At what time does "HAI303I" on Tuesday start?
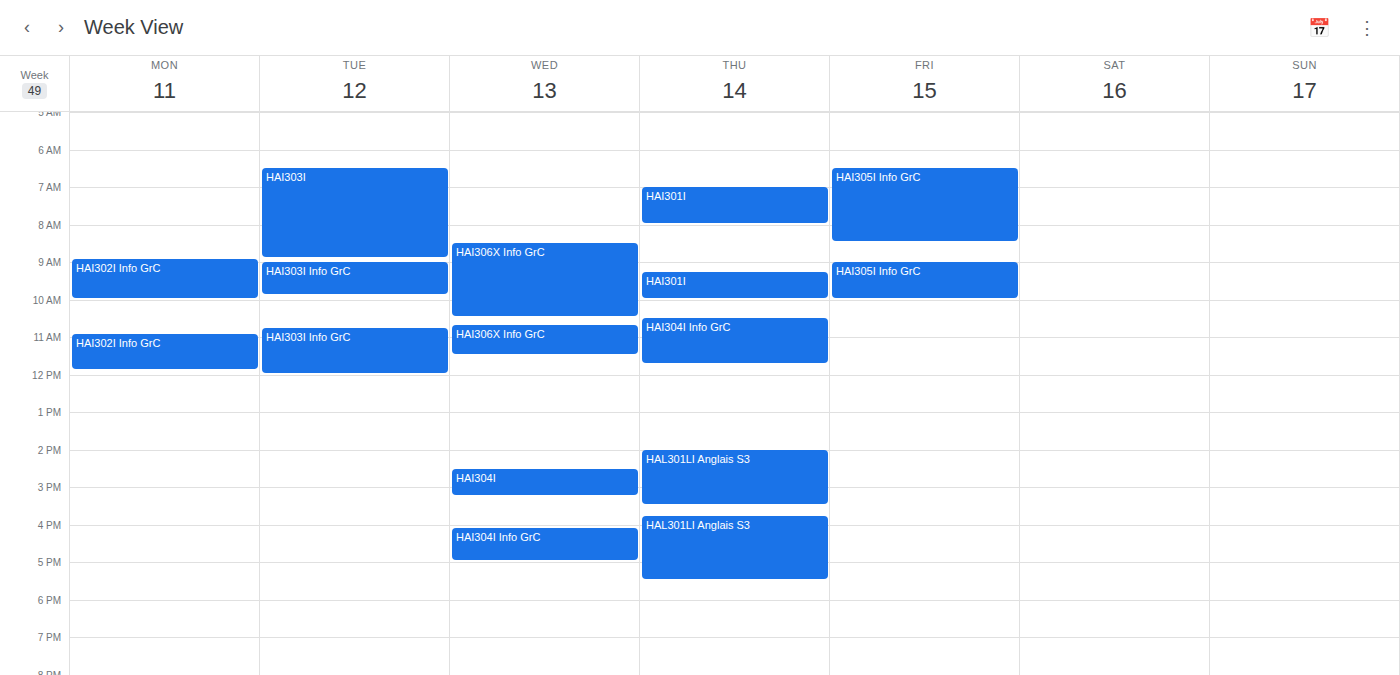
6:30 AM